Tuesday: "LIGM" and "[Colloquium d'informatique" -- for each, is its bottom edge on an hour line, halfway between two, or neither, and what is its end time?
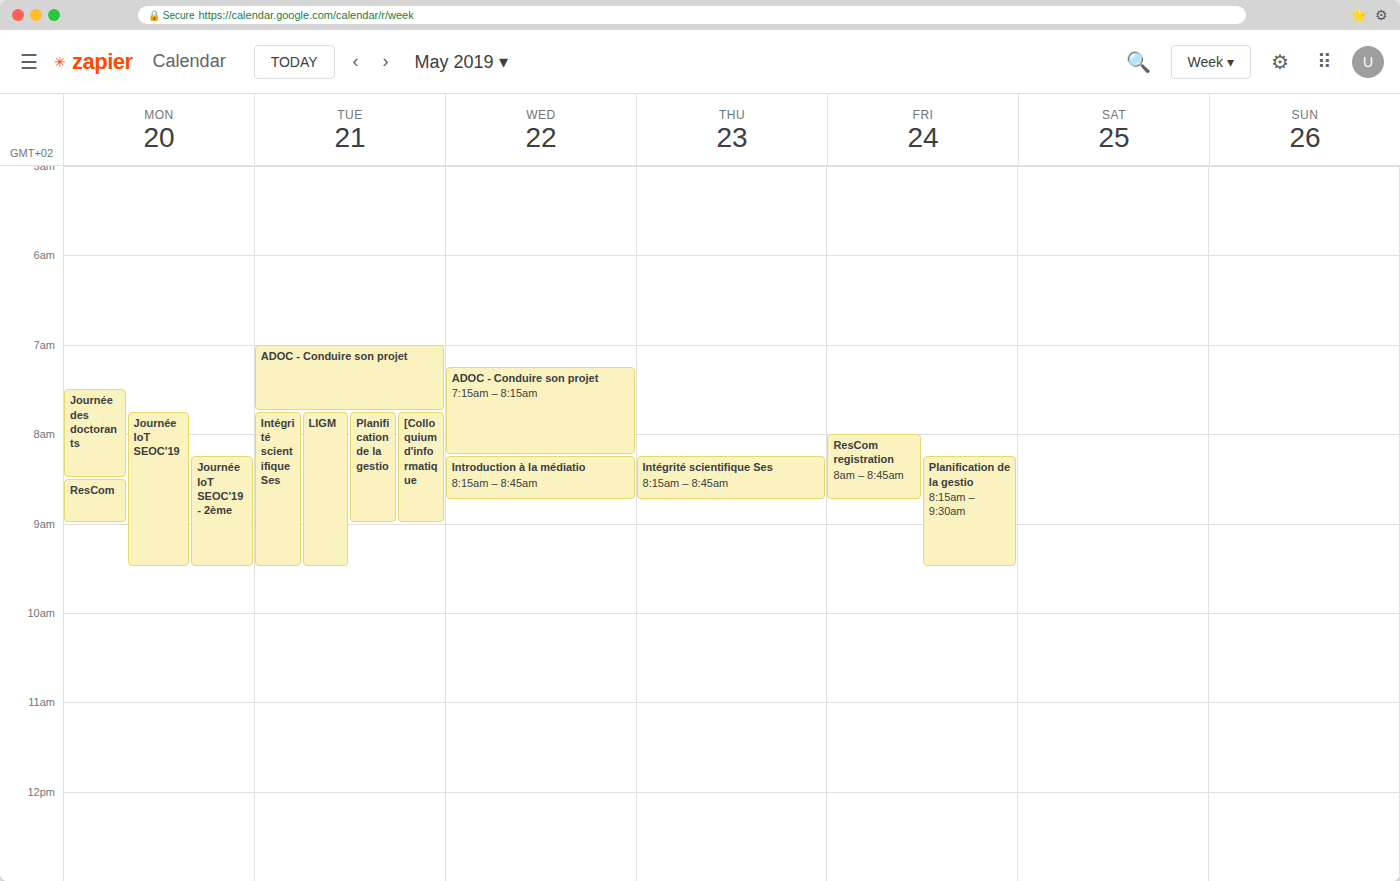
"LIGM": 9:30 AM, halfway between the 9 AM and 10 AM lines. "[Colloquium d'informatique": 9:00 AM, exactly on the 9 AM line.